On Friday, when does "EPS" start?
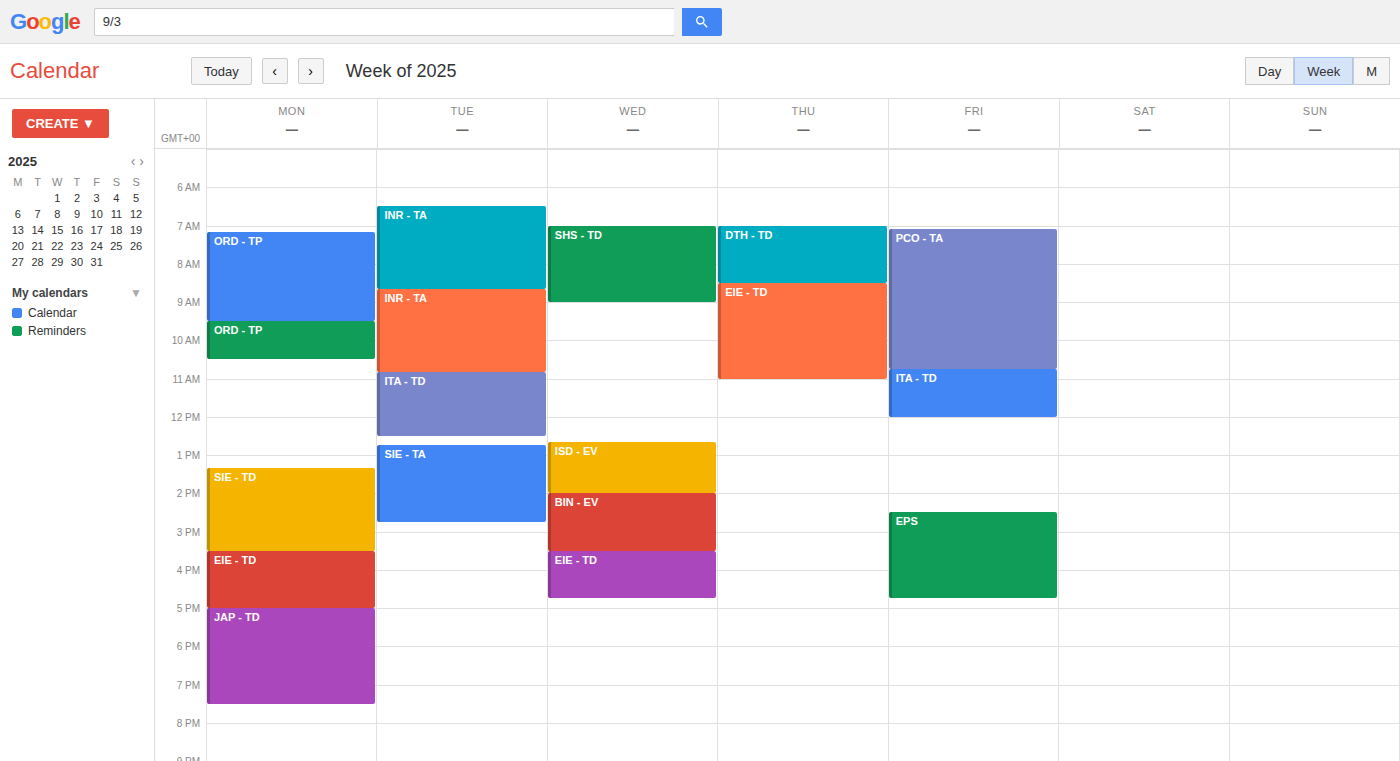
14:30